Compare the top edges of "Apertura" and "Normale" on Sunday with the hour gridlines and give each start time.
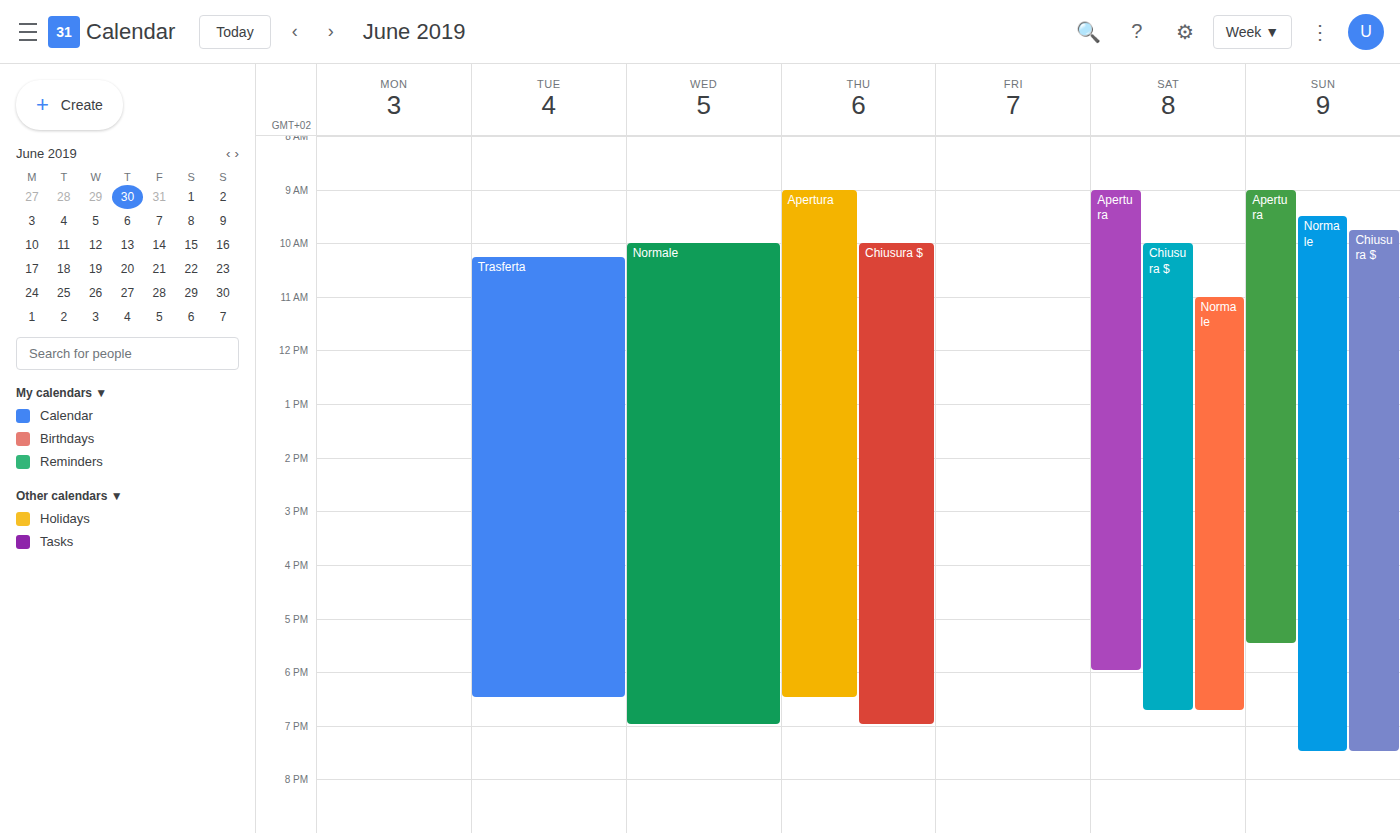
"Apertura": 9:00 AM, exactly on the 9 AM line. "Normale": 9:30 AM, halfway between the 9 AM and 10 AM lines.